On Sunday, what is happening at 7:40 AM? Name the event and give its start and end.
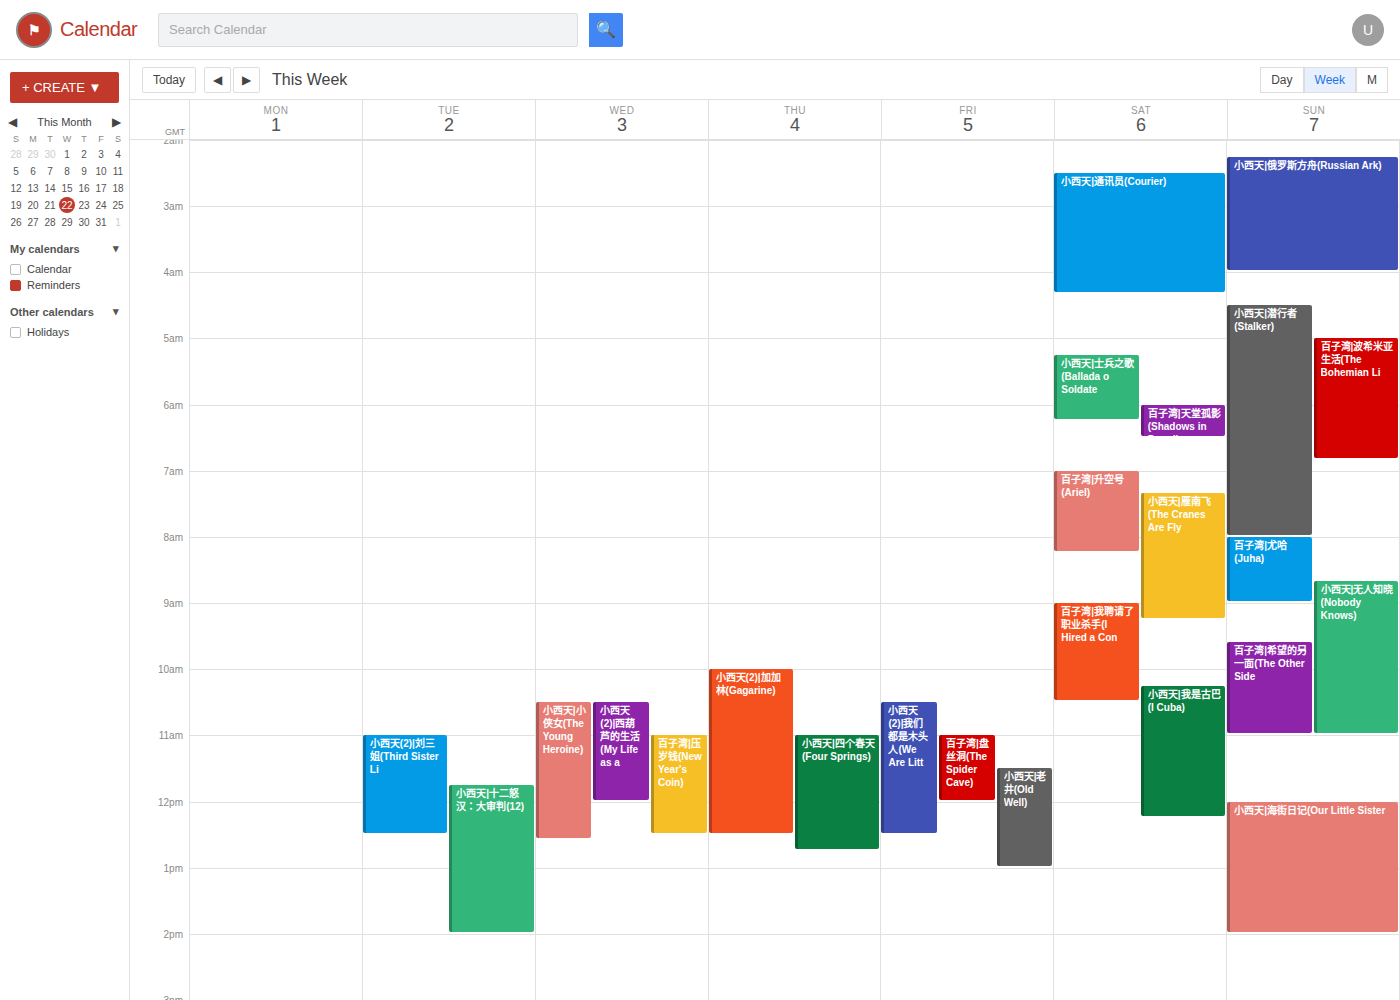
"小西天|潜行者(Stalker)", 4:30 AM to 8:00 AM